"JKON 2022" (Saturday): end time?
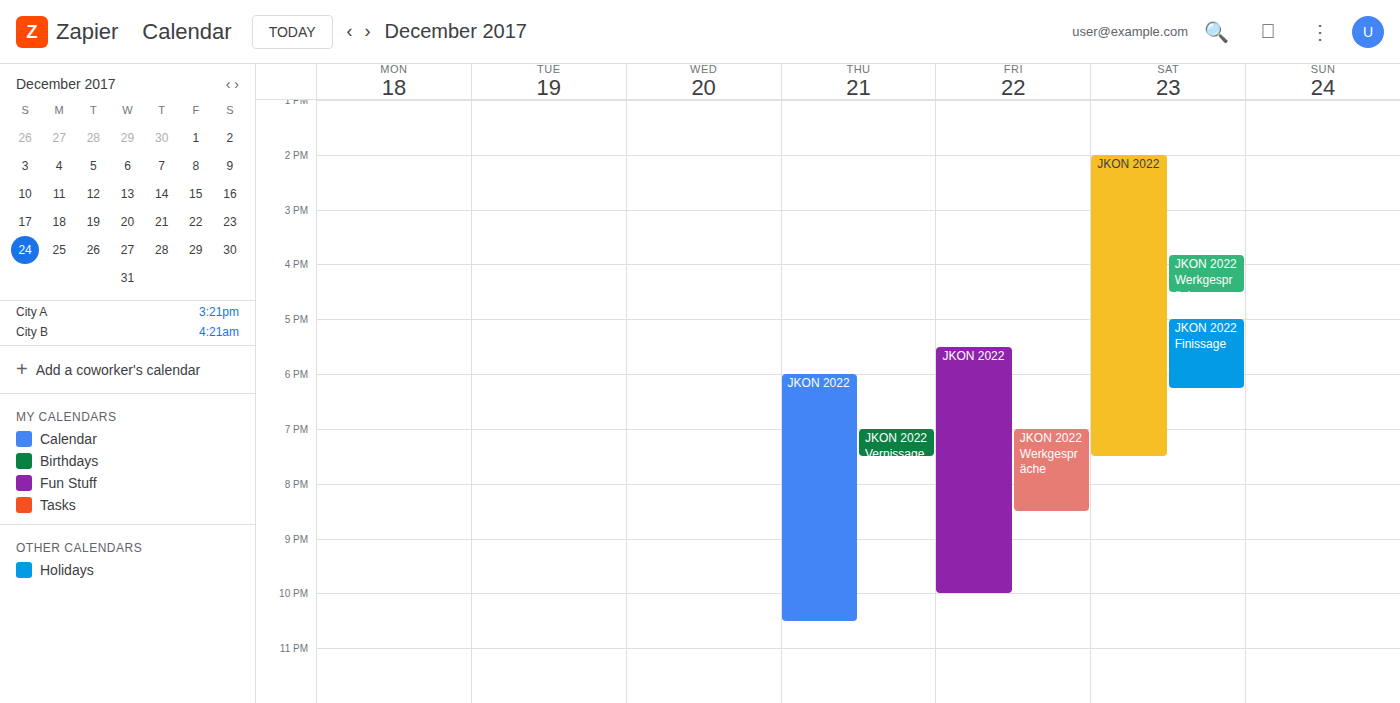
7:30 PM